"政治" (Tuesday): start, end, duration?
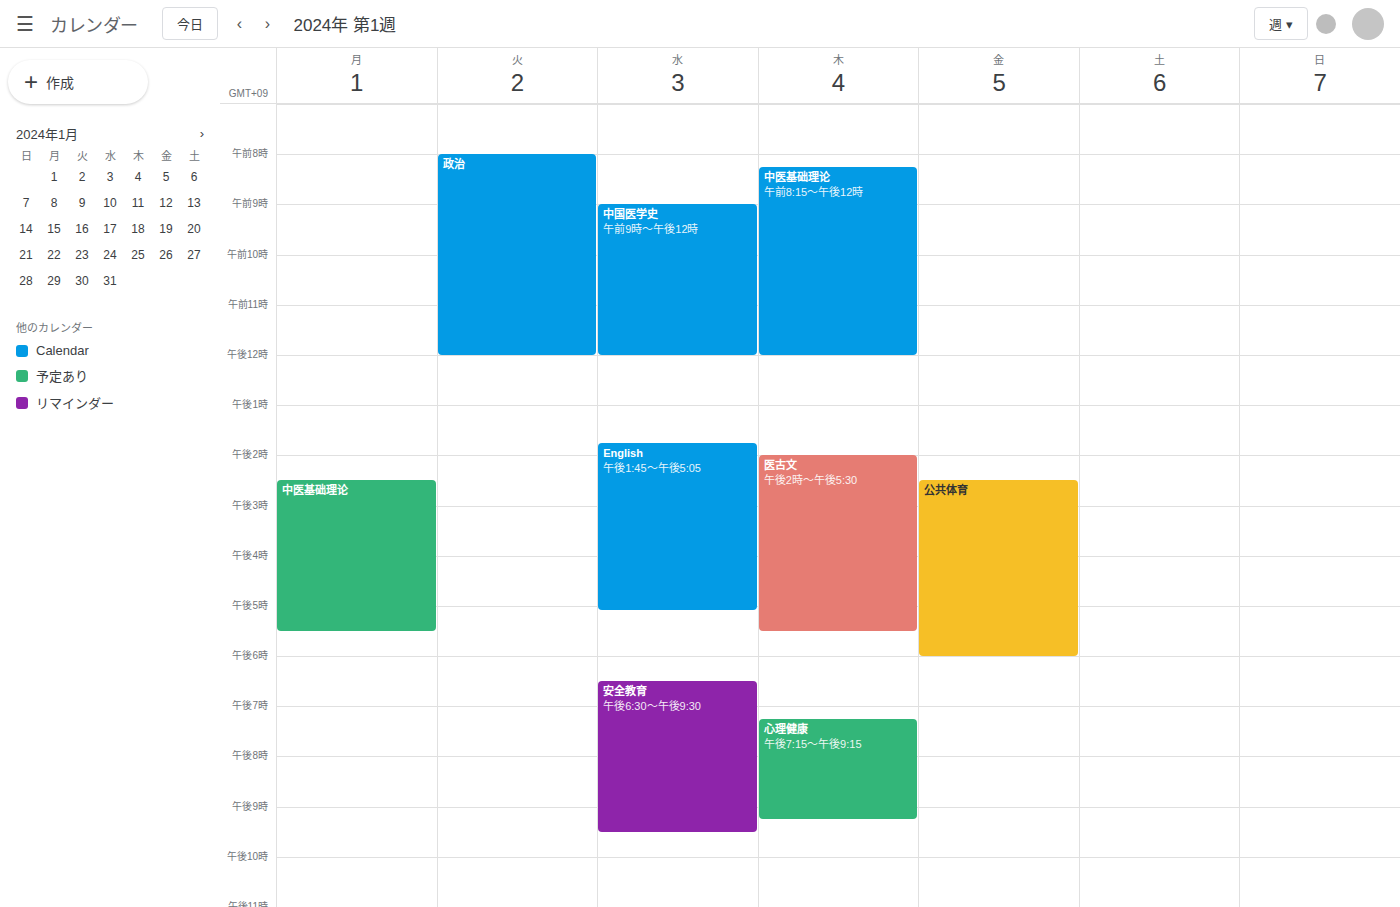
8:00 AM to 12:00 PM, 4 hours